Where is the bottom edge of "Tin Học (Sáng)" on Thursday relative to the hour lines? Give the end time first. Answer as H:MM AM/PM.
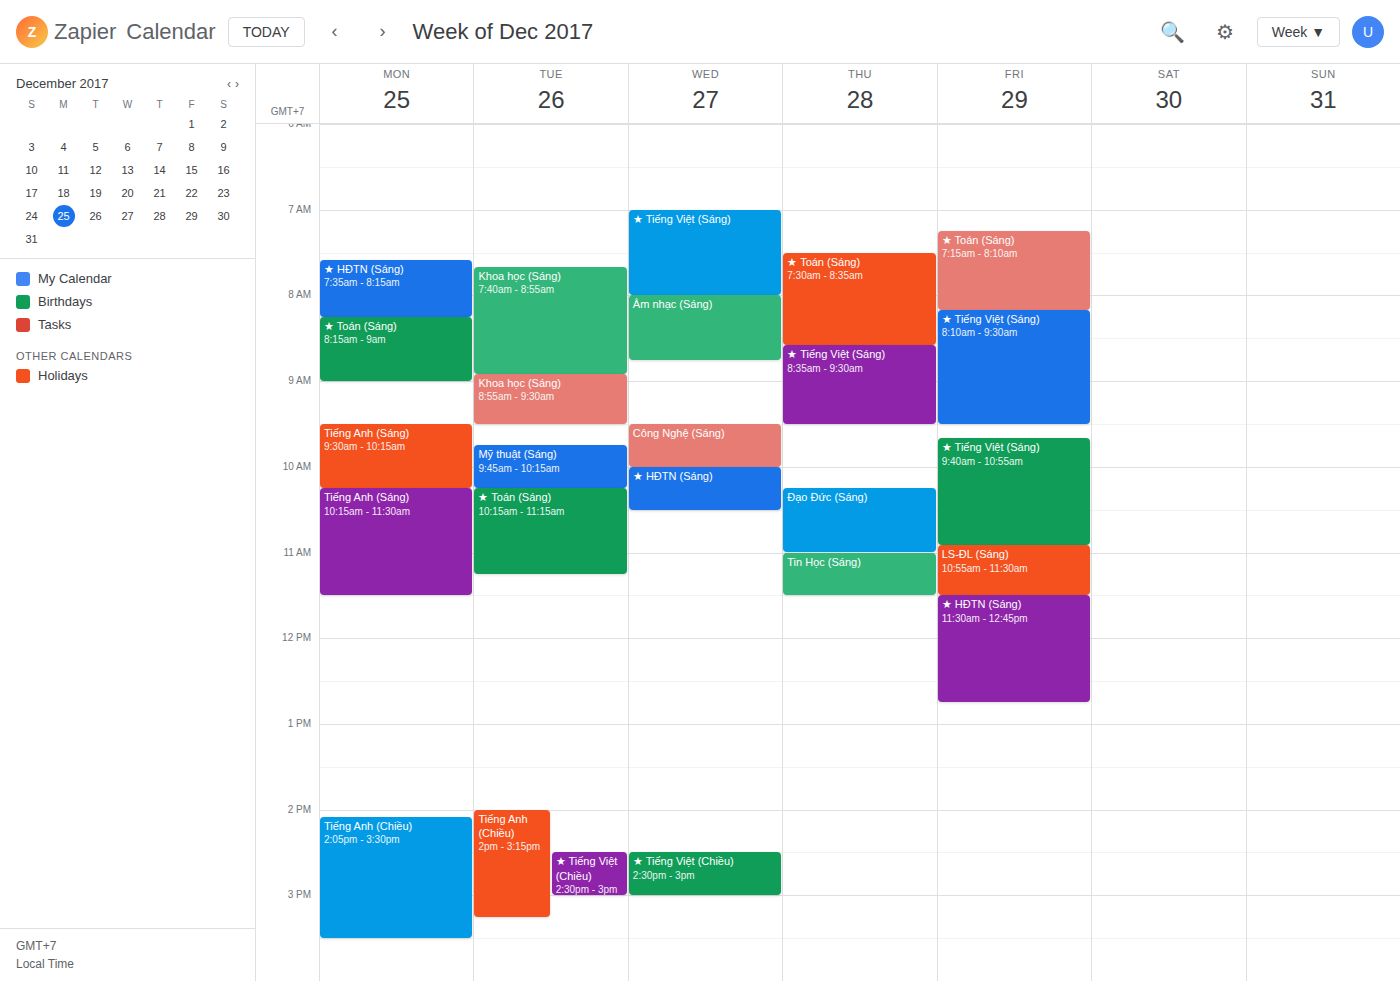
11:30 AM -- halfway between the 11 AM and 12 PM lines.